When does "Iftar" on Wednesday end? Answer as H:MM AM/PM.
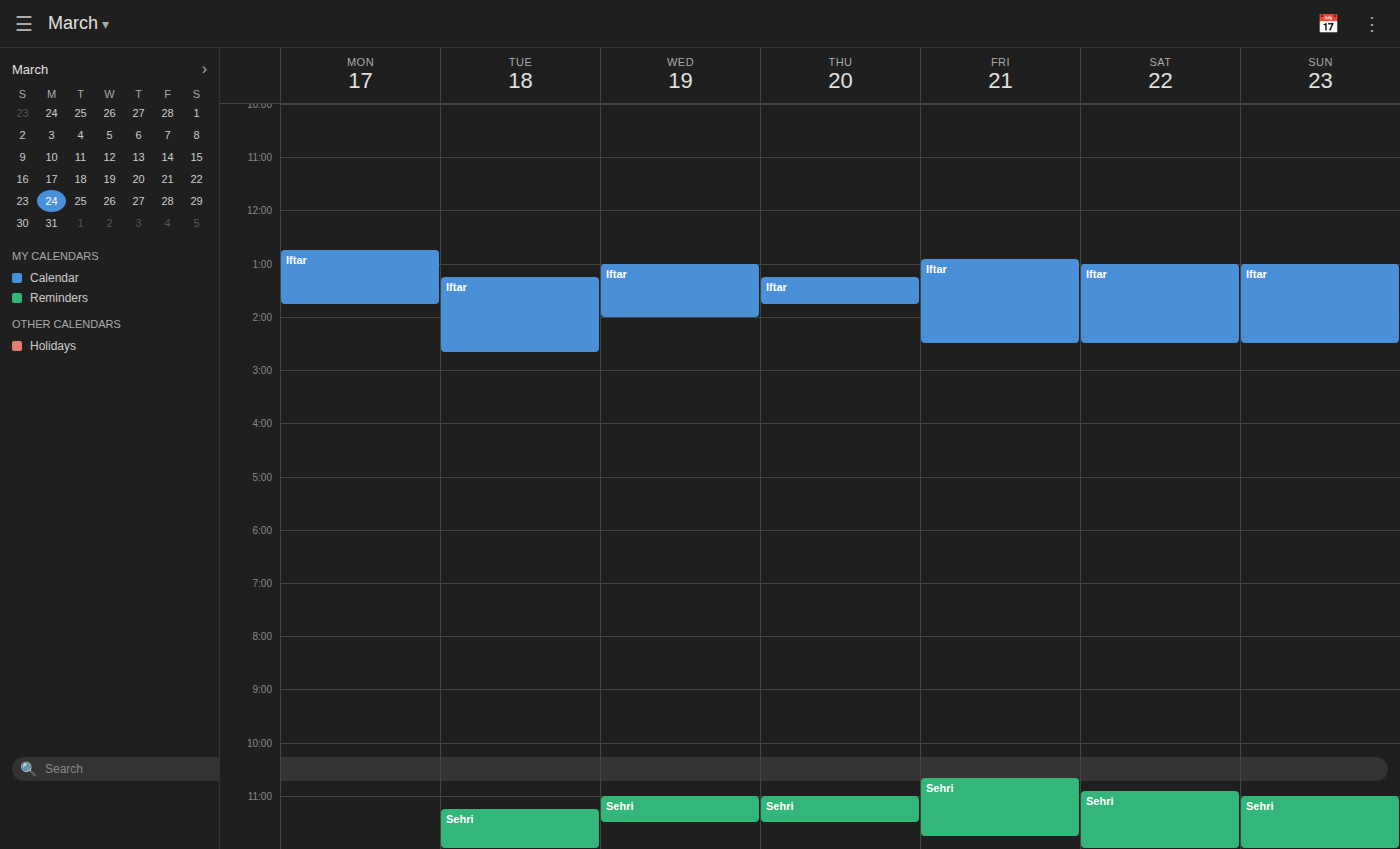
2:00 PM